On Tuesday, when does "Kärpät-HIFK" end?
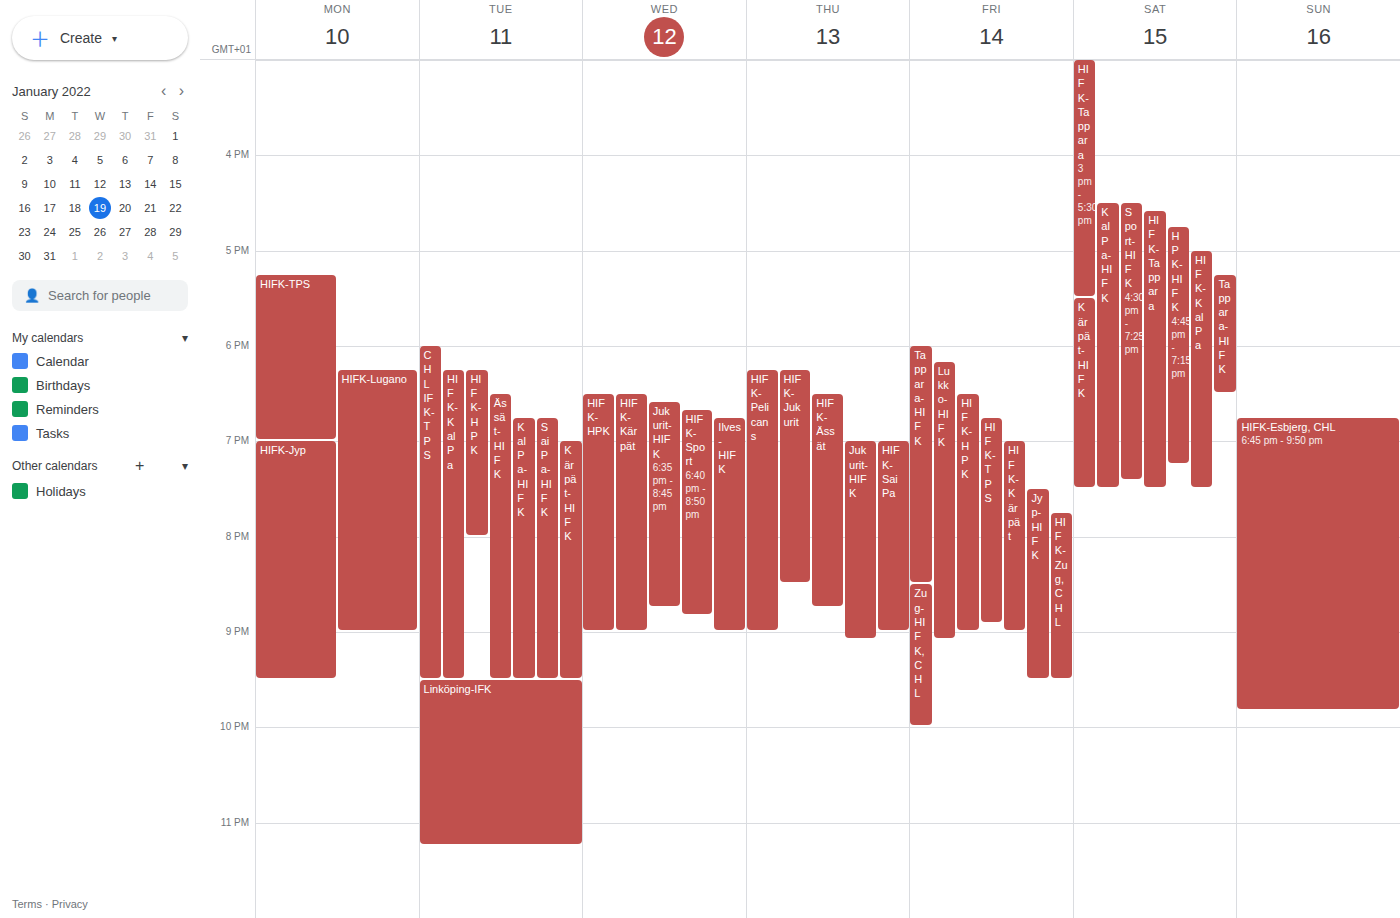
9:30 PM